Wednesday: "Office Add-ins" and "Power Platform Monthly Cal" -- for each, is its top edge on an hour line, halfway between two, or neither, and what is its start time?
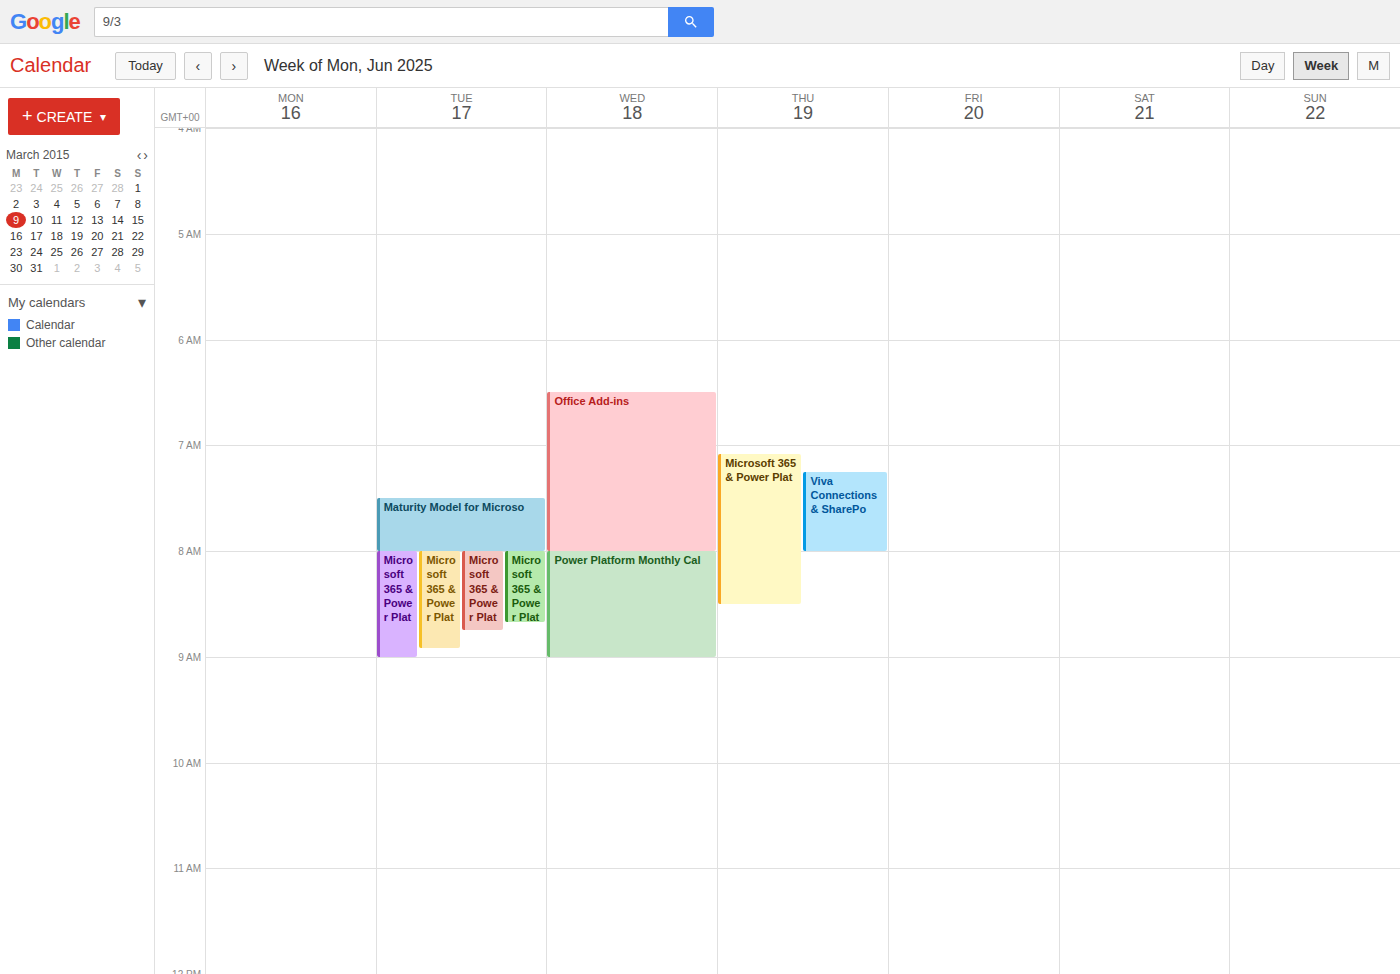
"Office Add-ins": 06:30, halfway between the 06:00 and 07:00 lines. "Power Platform Monthly Cal": 08:00, exactly on the 08:00 line.